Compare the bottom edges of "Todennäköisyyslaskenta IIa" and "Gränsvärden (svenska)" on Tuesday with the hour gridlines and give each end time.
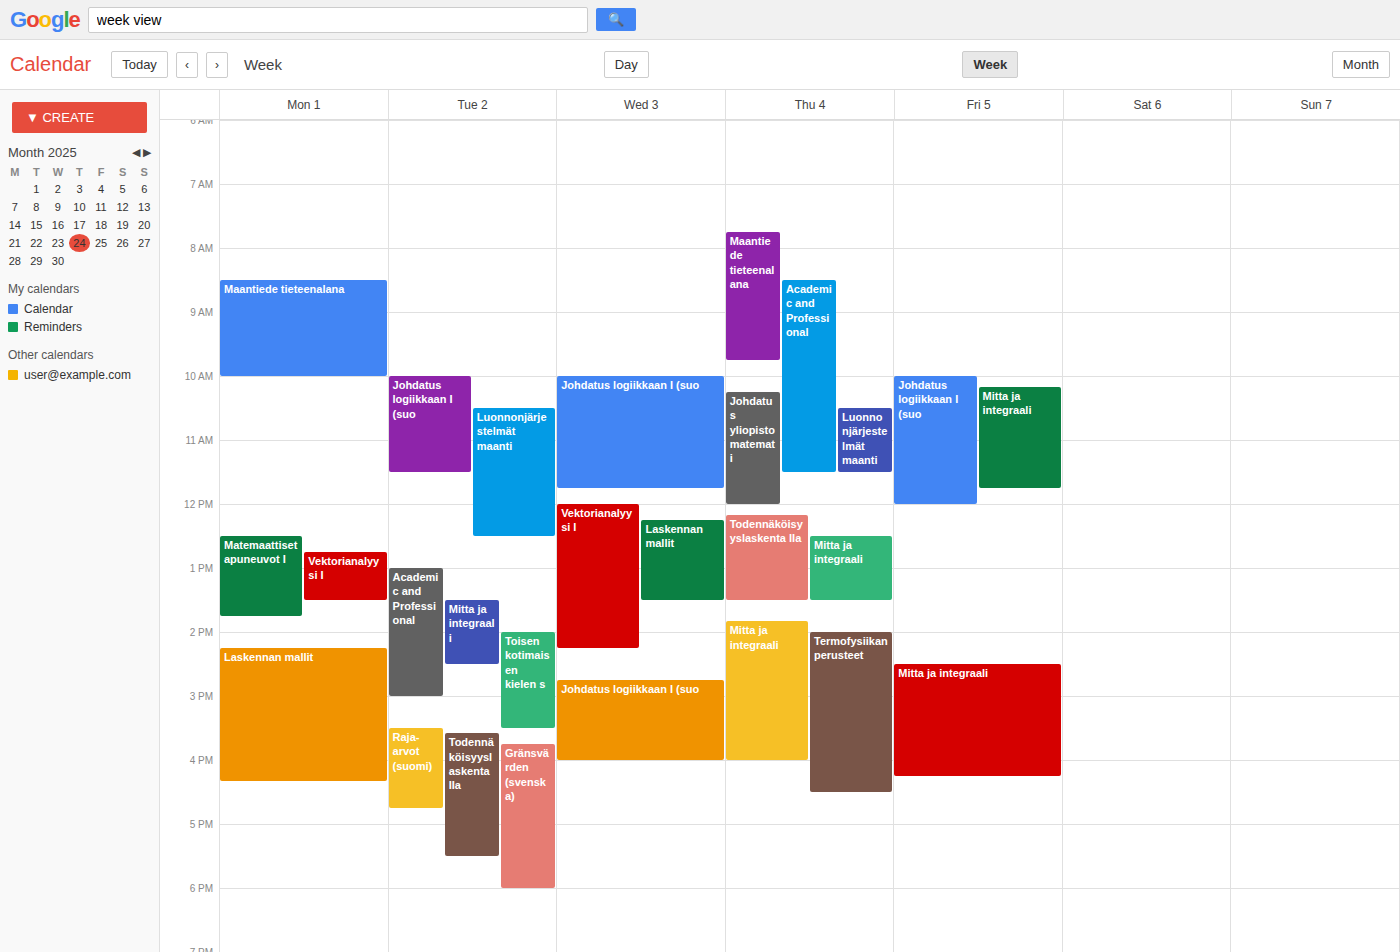
"Todennäköisyyslaskenta IIa": 5:30 PM, halfway between the 5 PM and 6 PM lines. "Gränsvärden (svenska)": 6:00 PM, exactly on the 6 PM line.